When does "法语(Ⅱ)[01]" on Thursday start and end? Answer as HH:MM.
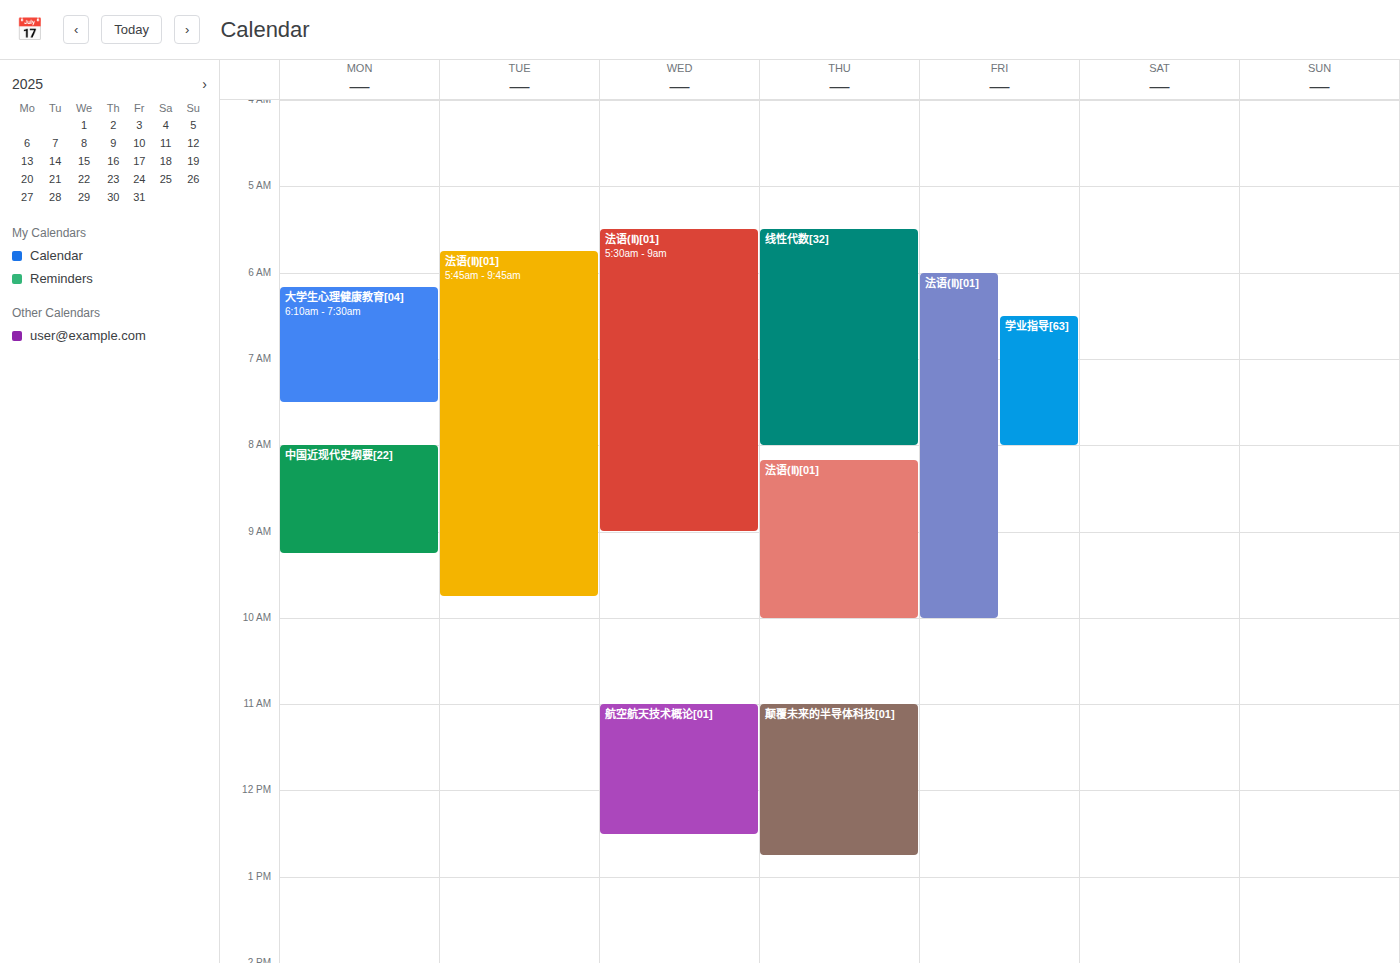
08:10 to 10:00